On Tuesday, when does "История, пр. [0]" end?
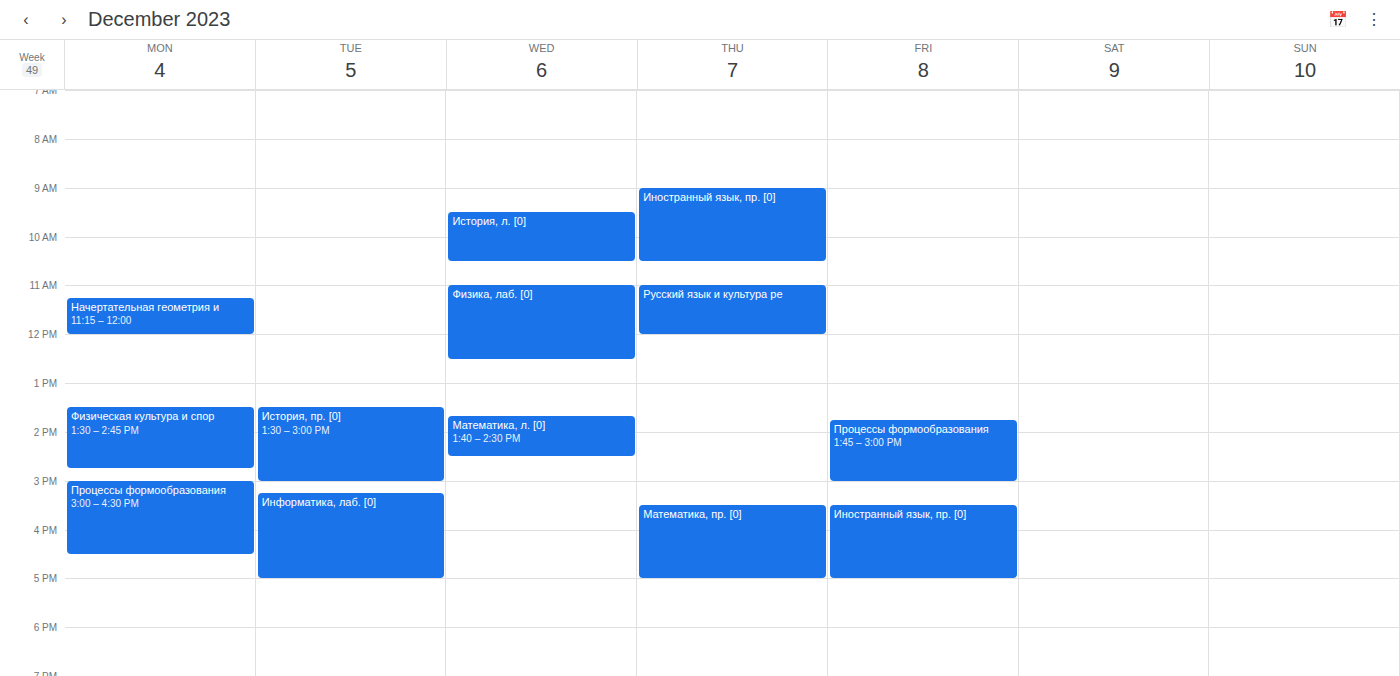
15:00